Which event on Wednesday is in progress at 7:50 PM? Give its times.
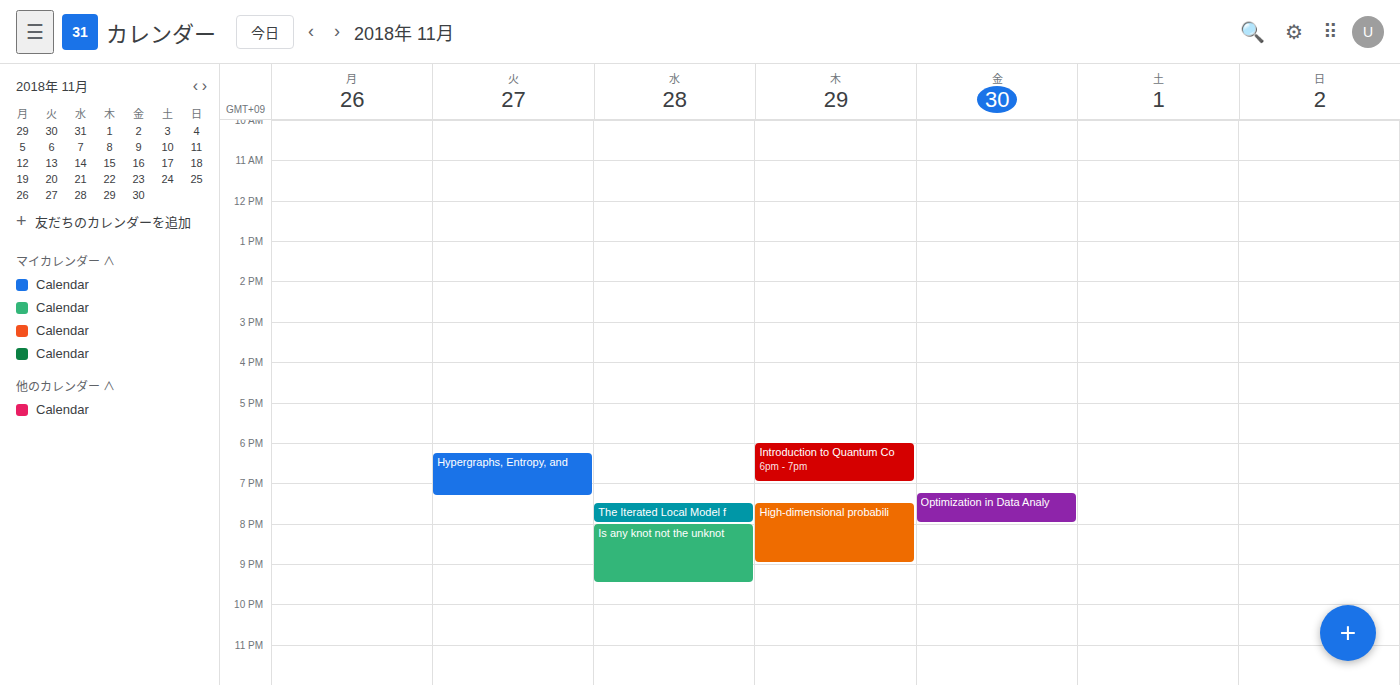
"The Iterated Local Model f", 7:30 PM to 8:00 PM